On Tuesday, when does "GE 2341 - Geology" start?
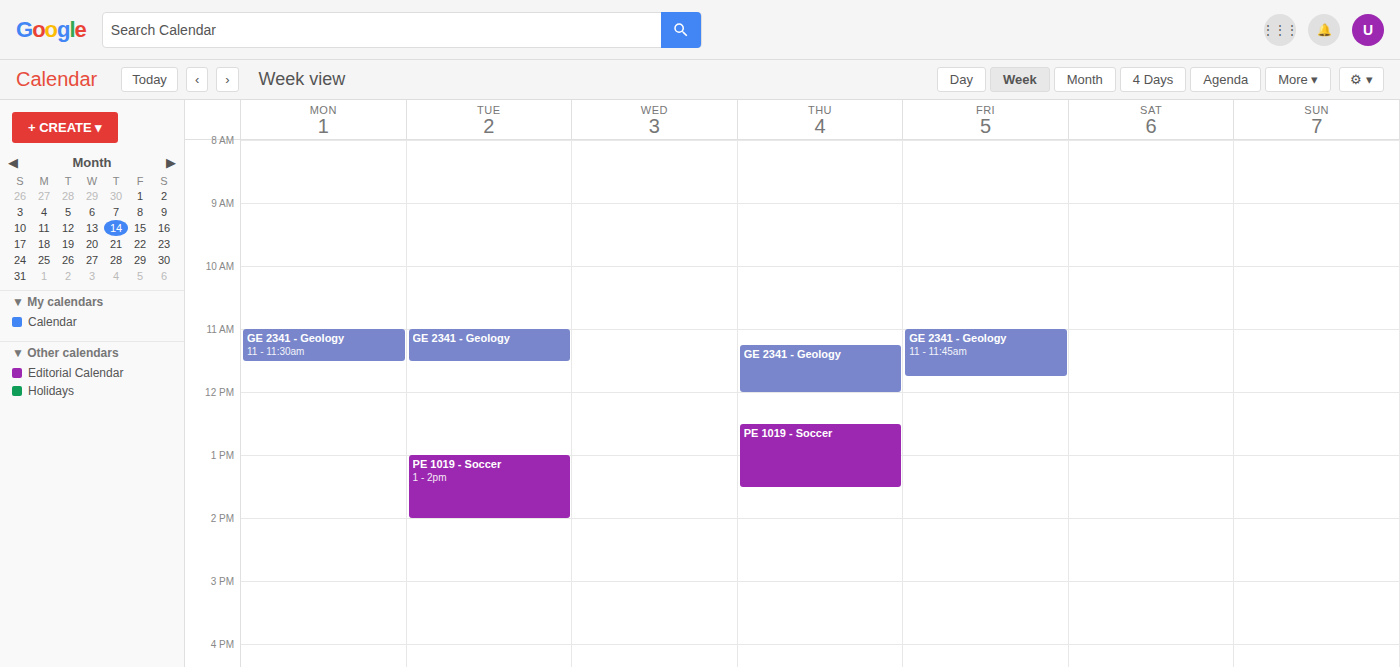
11:00 AM